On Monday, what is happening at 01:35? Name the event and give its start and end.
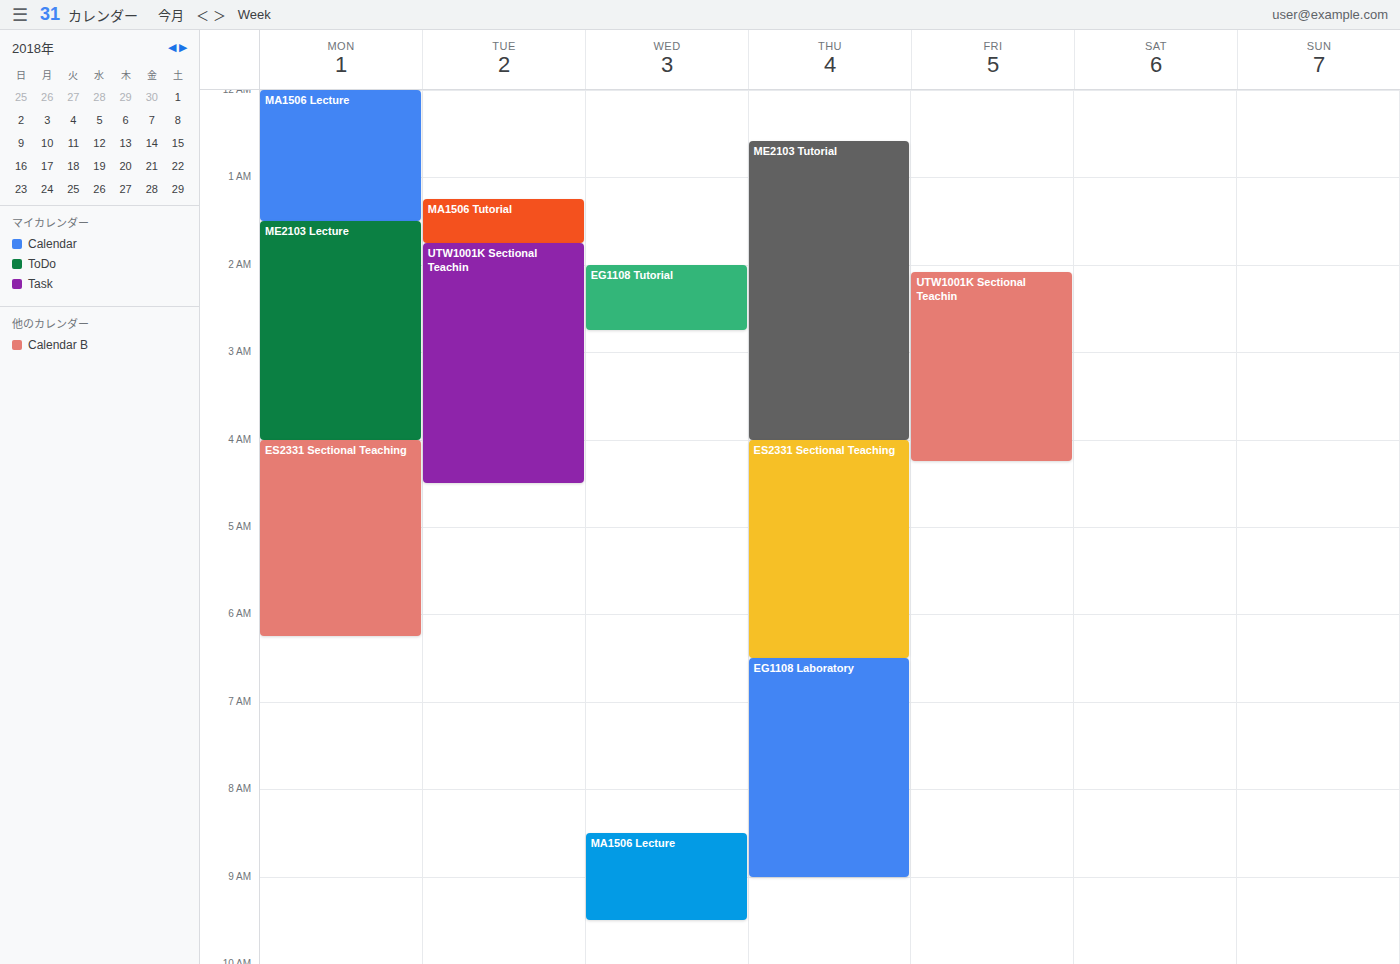
"ME2103 Lecture", 01:30 to 04:00